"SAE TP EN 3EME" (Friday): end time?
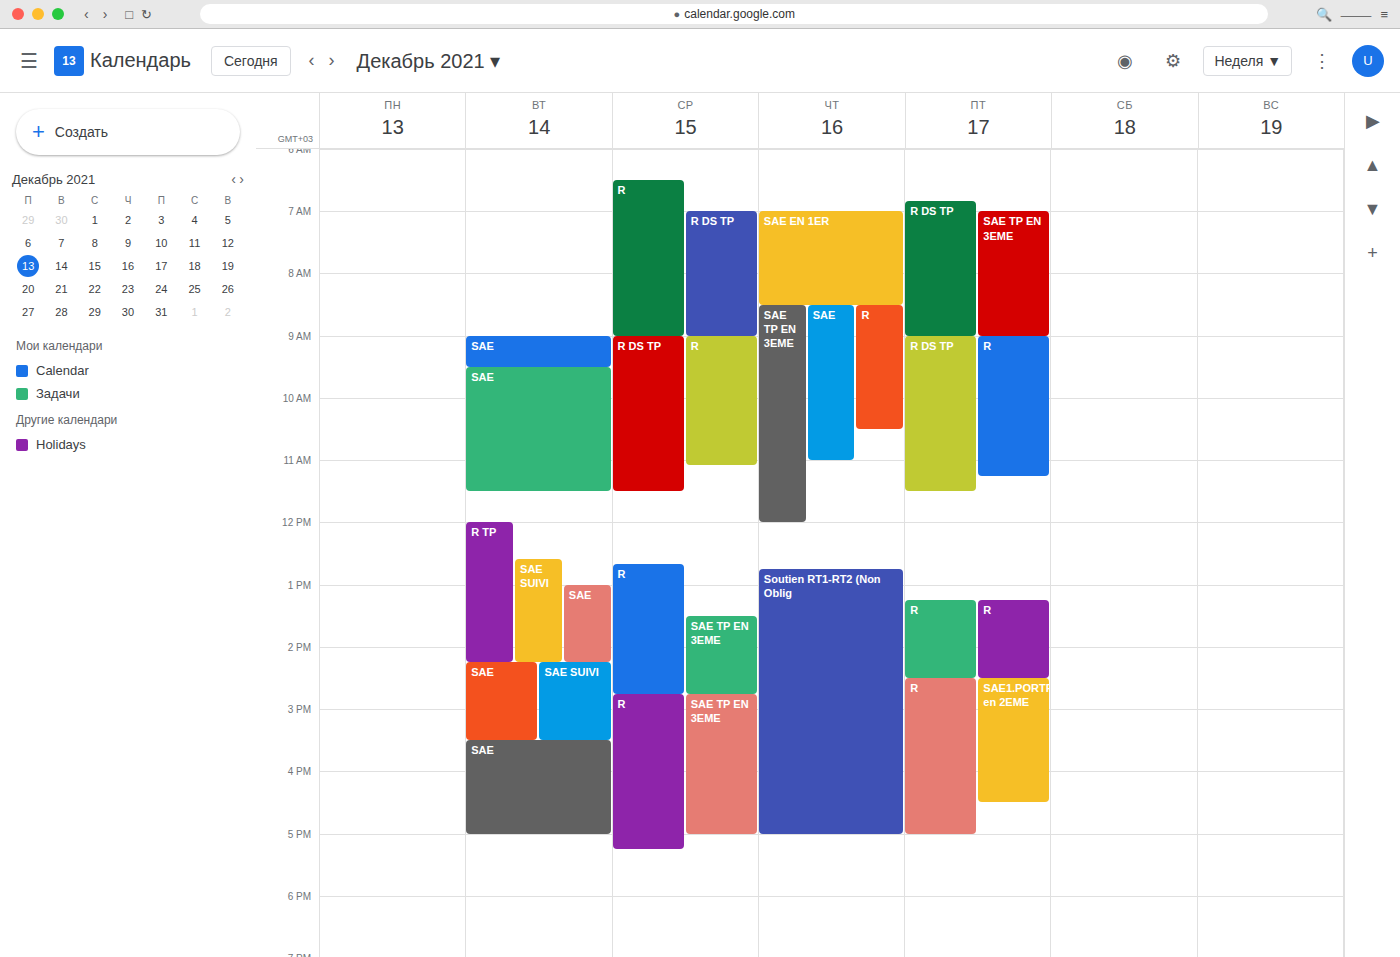
9:00 AM